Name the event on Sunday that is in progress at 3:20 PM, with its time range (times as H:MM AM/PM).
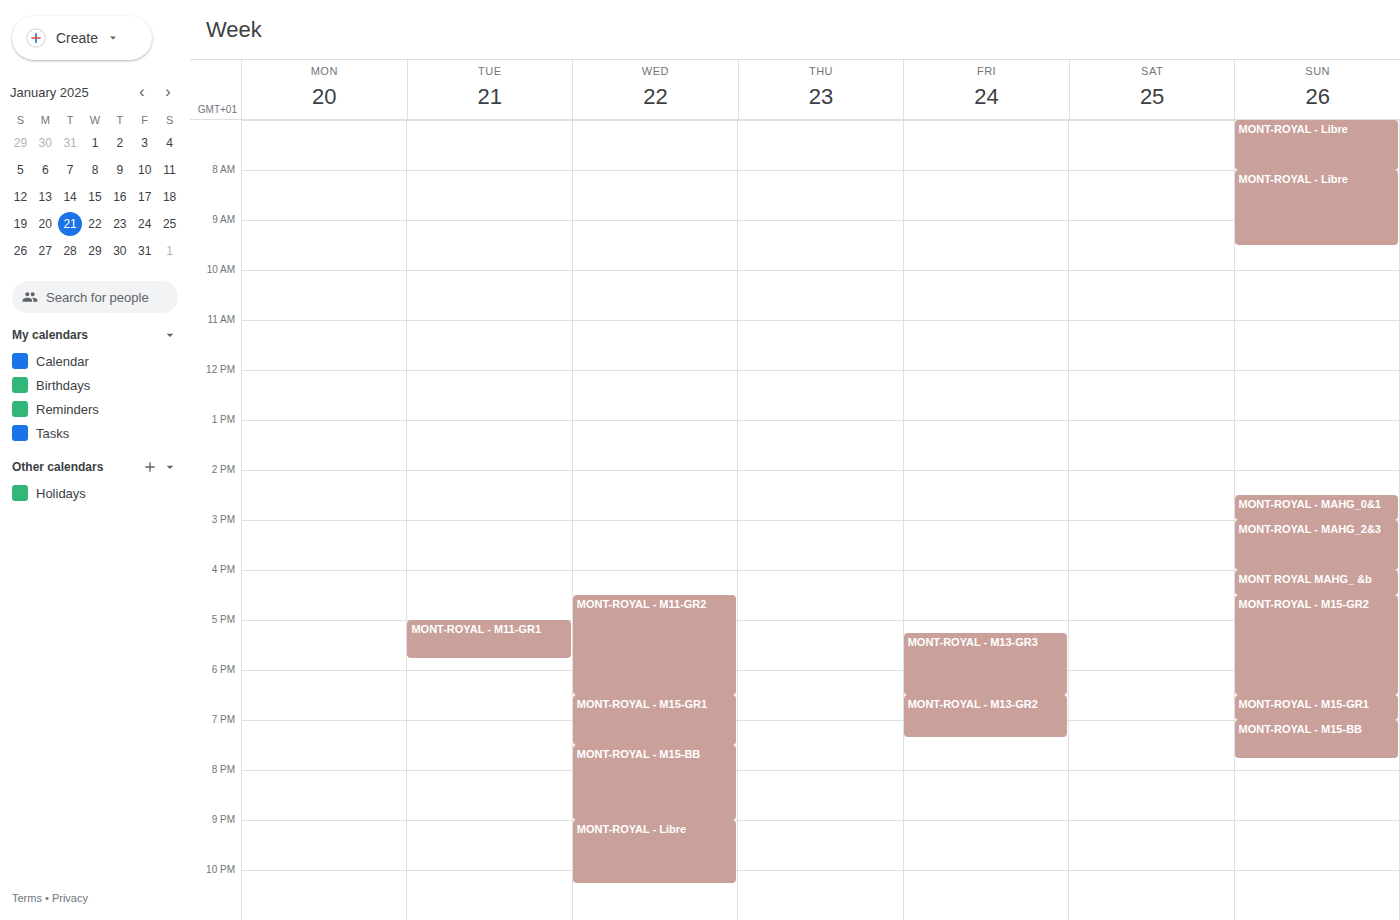
"MONT-ROYAL - MAHG_2&3", 3:00 PM to 4:00 PM